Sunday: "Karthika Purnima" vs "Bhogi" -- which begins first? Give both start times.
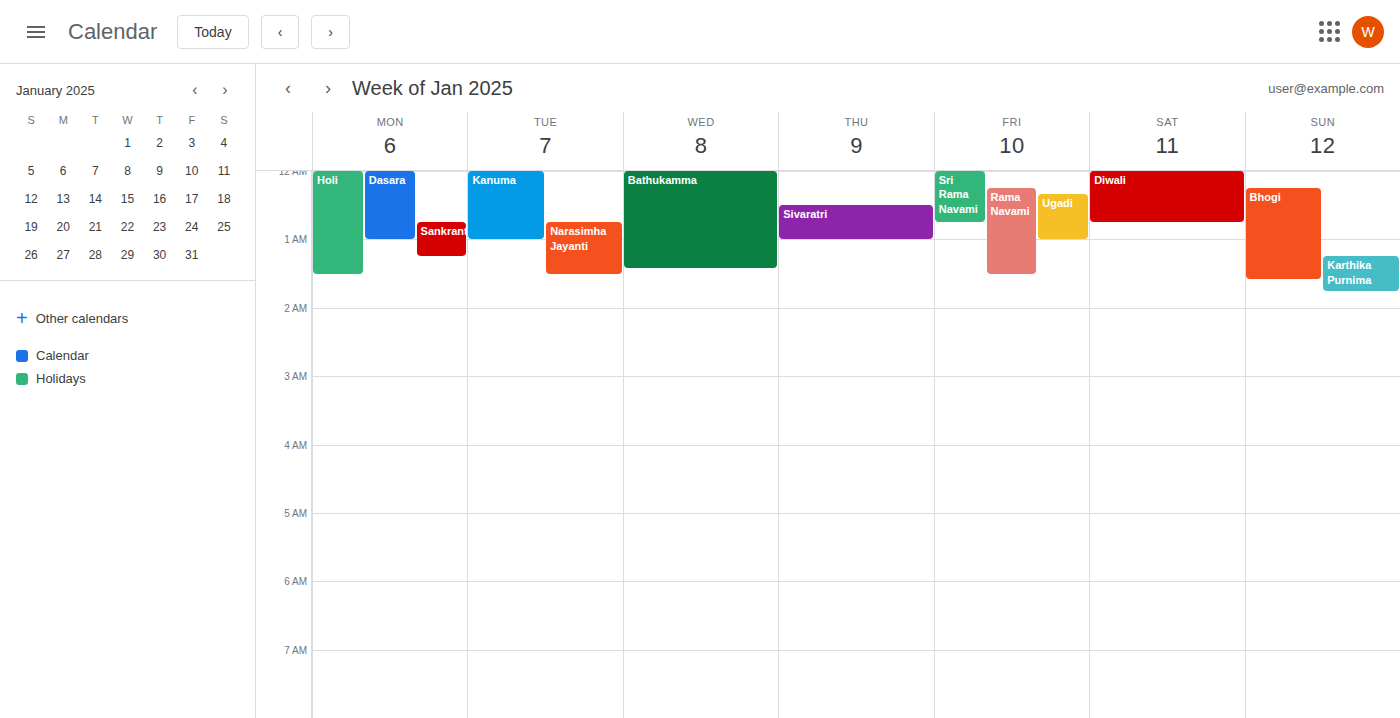
"Bhogi" 12:15 AM; "Karthika Purnima" 1:15 AM.